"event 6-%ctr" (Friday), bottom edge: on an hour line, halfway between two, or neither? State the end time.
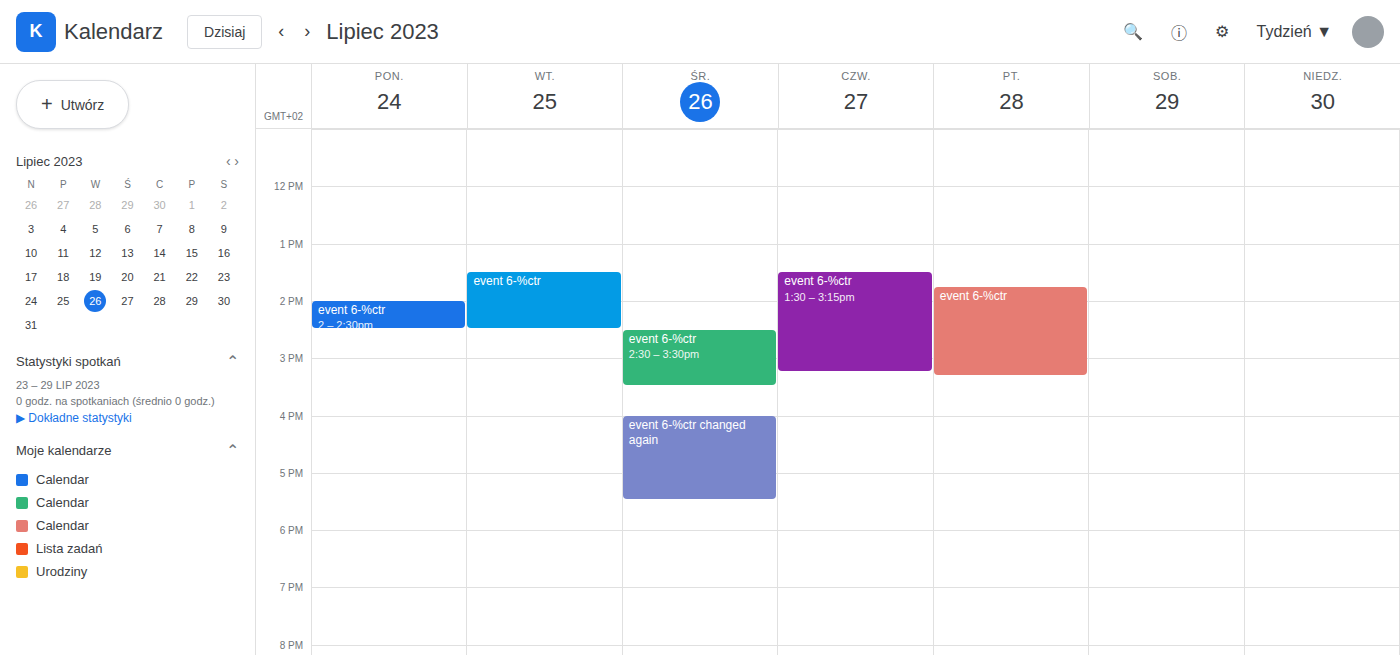
3:20 PM -- neither: 20 minutes below the 3 PM line and 40 minutes above the 4 PM line.